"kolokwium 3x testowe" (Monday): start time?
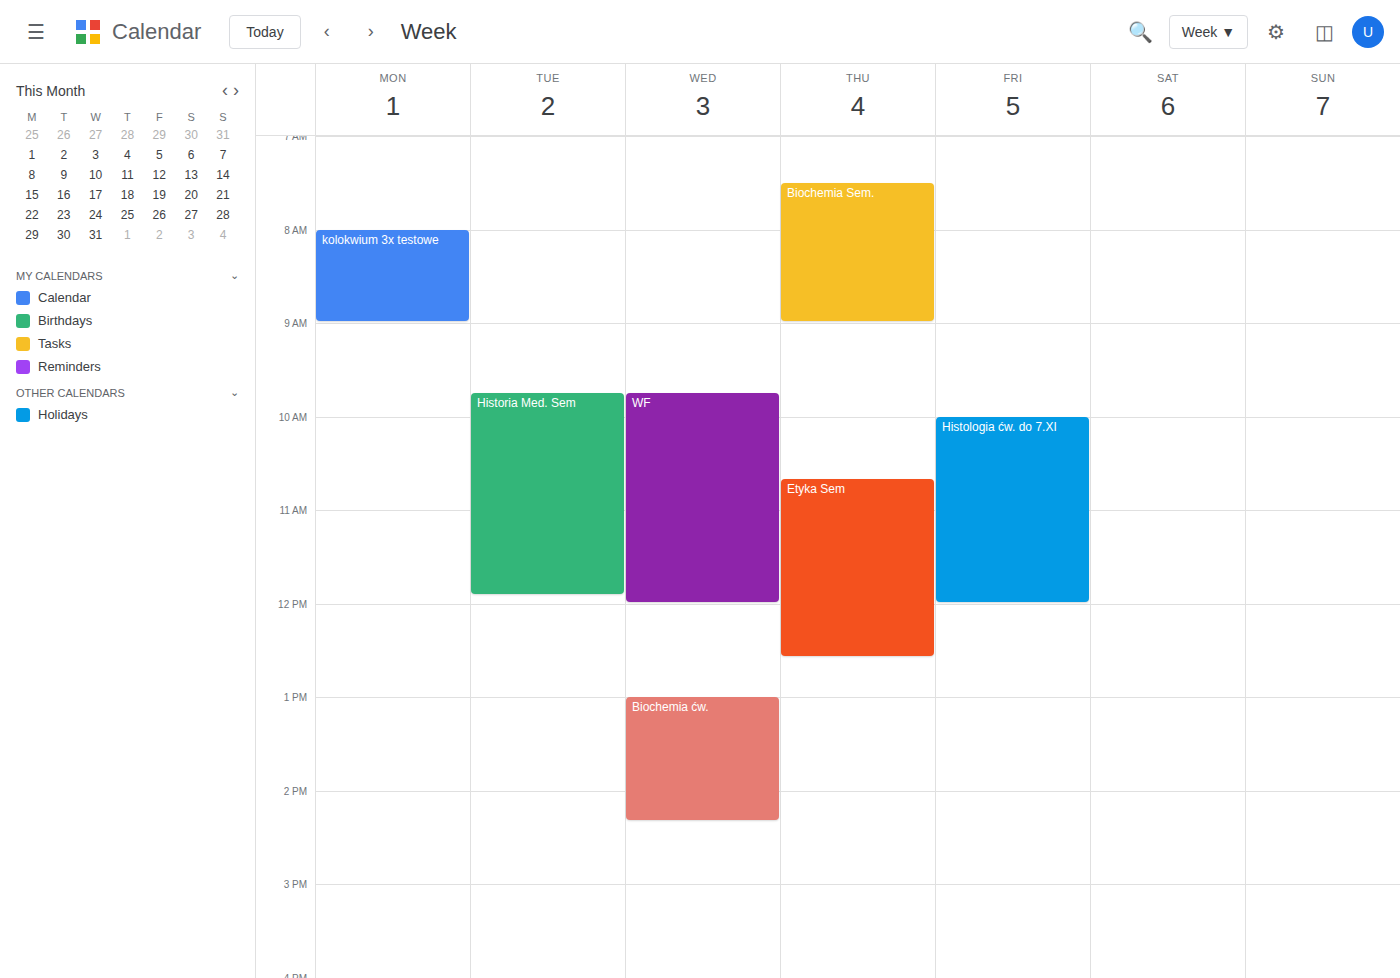
8:00 AM